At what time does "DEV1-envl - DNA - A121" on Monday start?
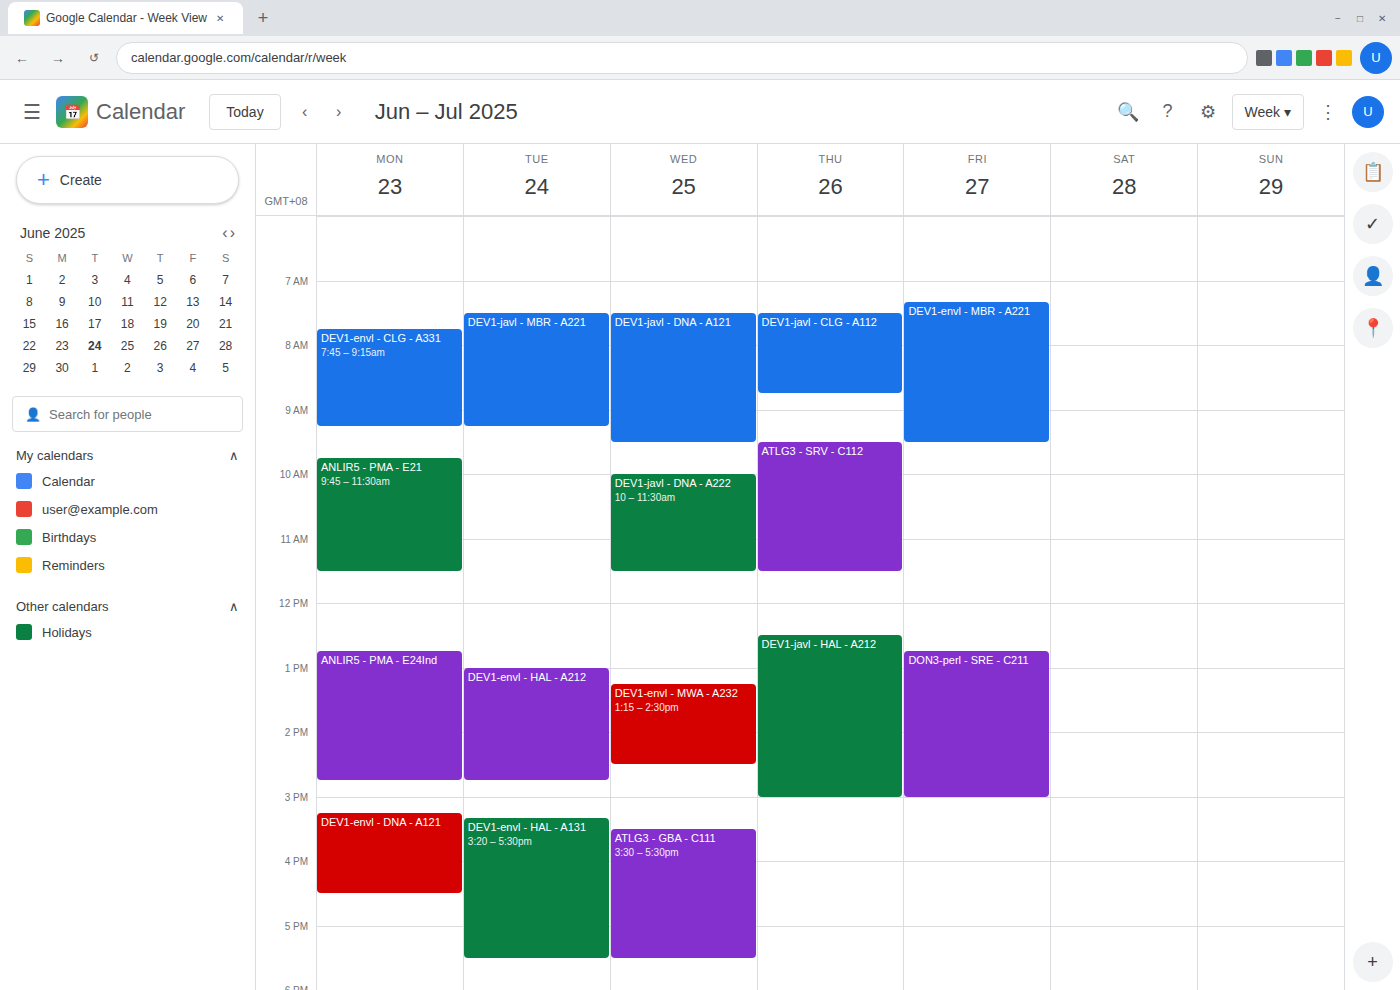
3:15 PM